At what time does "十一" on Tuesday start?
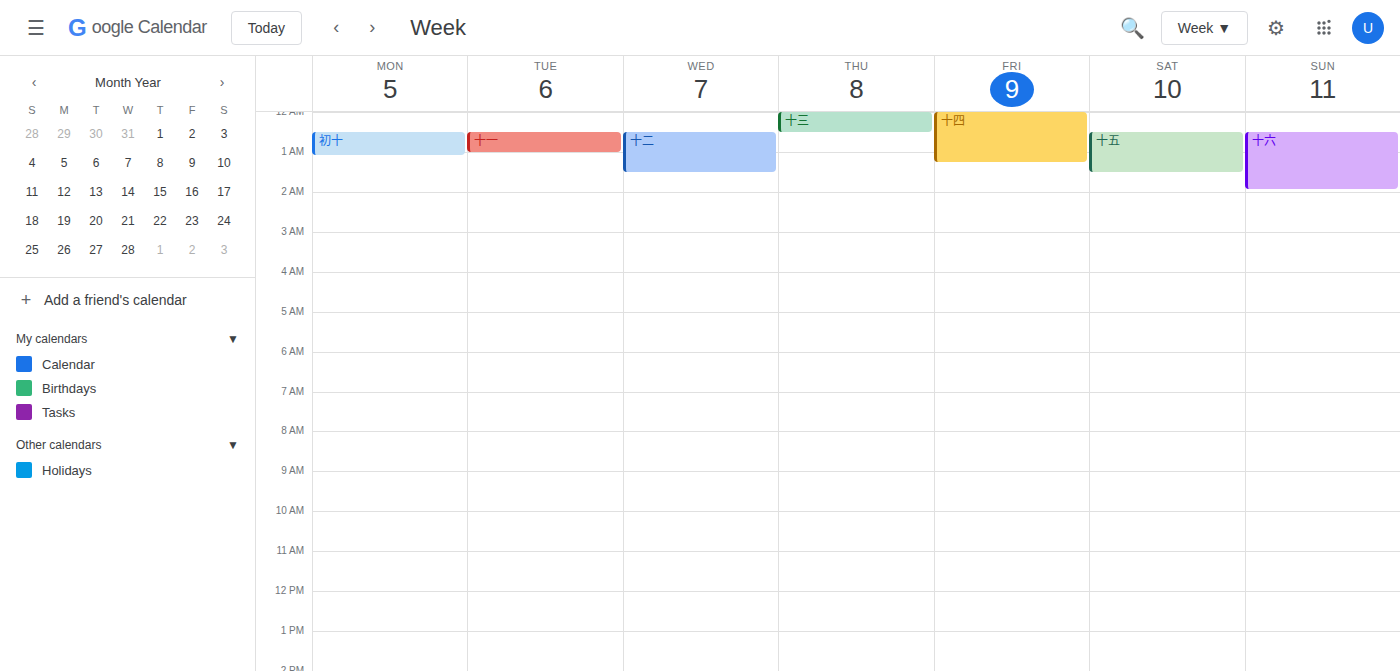
12:30 AM